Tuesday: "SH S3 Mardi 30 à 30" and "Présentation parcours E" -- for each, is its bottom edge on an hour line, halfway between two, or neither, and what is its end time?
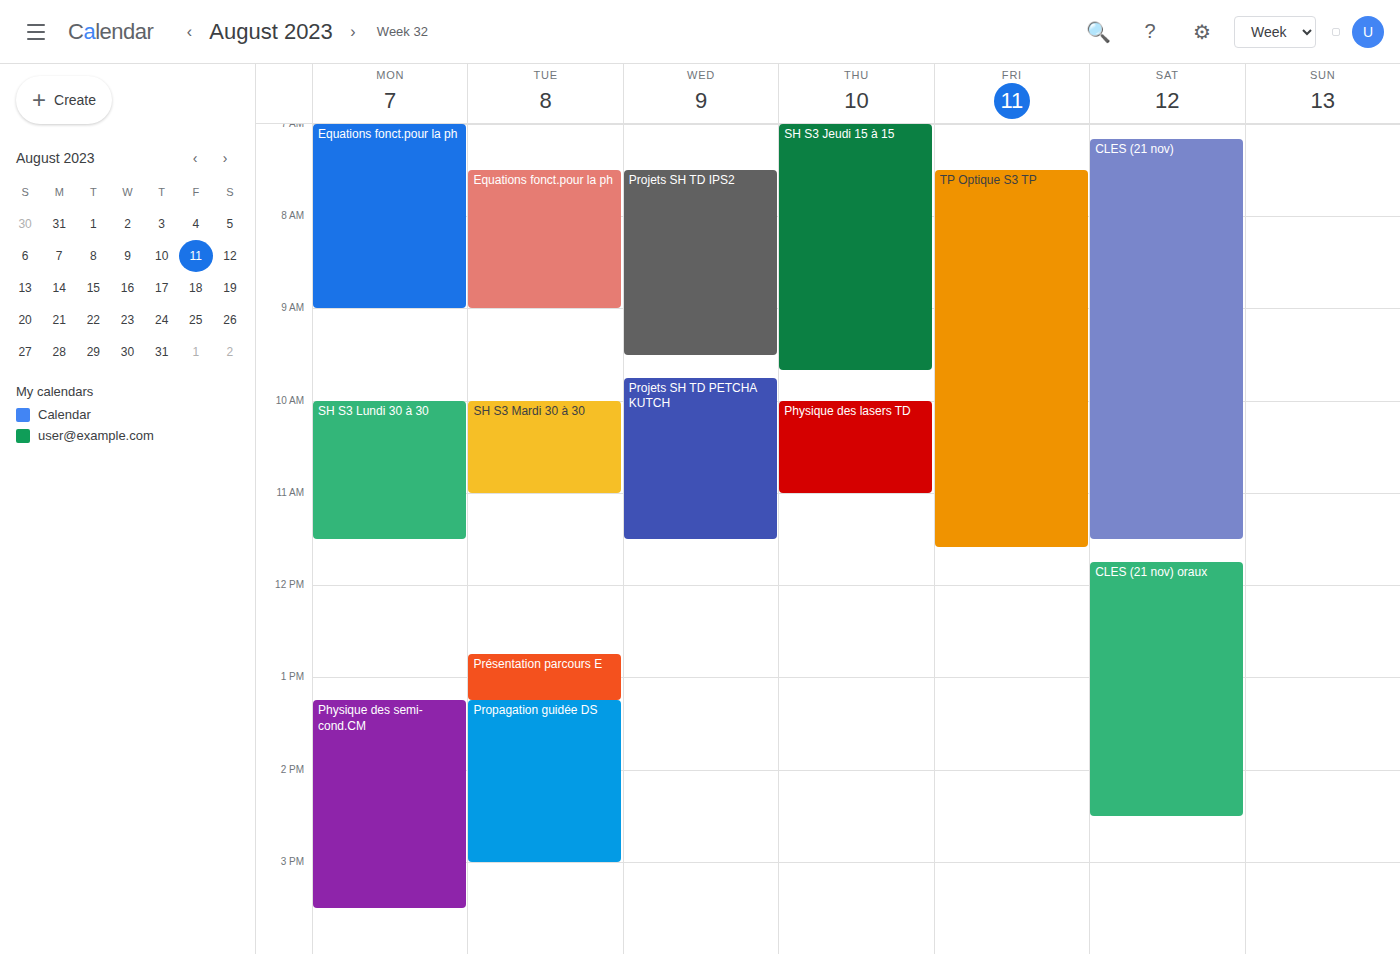
"SH S3 Mardi 30 à 30": 11:00 AM, exactly on the 11 AM line. "Présentation parcours E": 1:15 PM, neither: a quarter of the way from the 1 PM line to the 2 PM line.